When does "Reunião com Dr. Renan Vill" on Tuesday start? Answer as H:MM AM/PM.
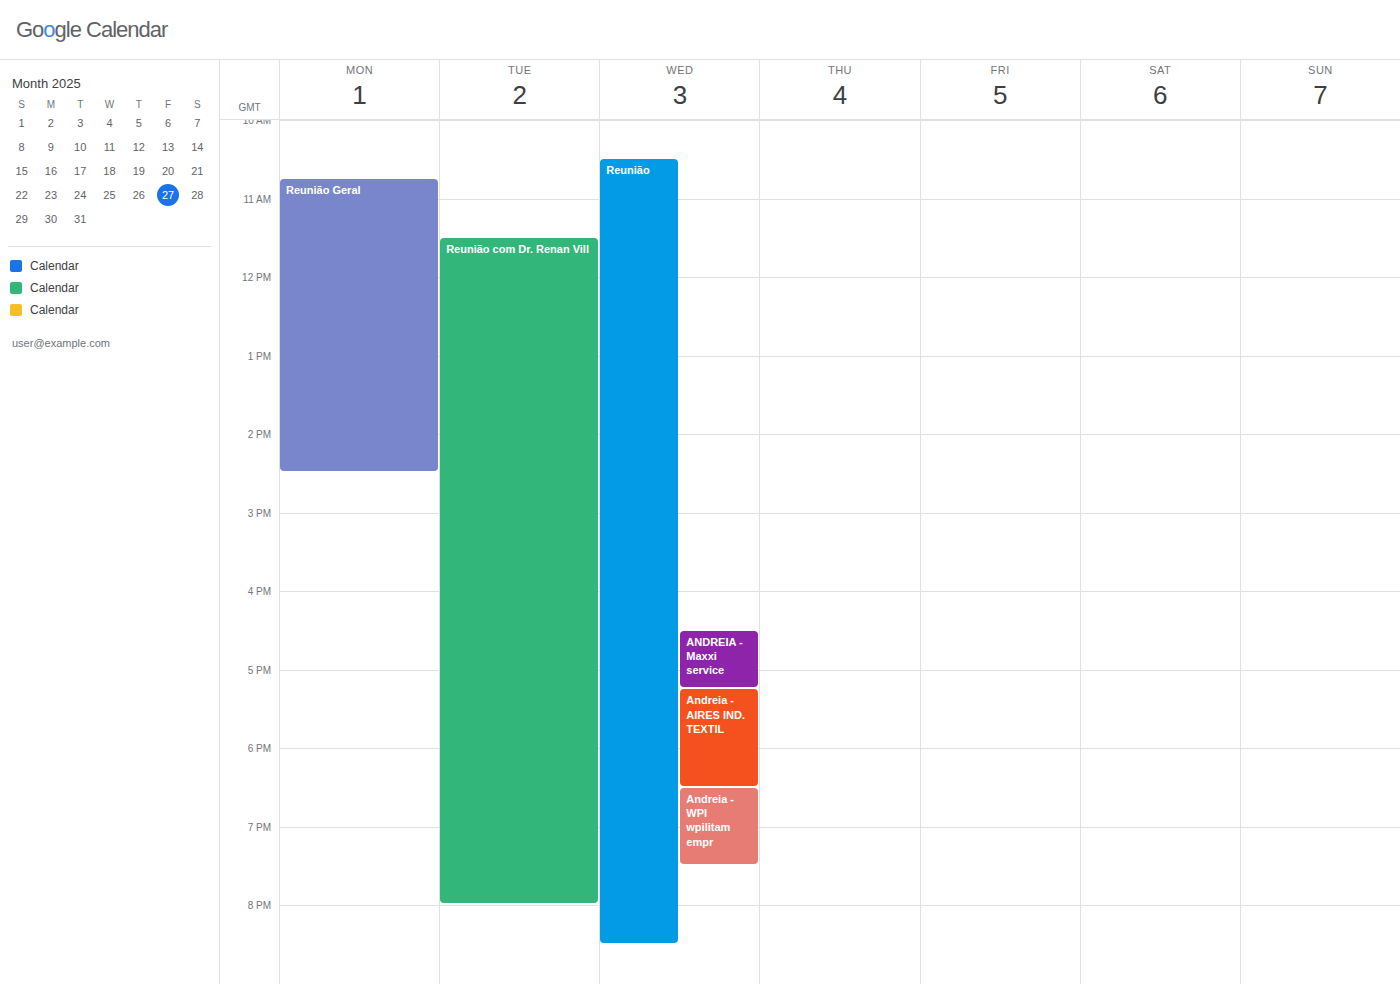
11:30 AM